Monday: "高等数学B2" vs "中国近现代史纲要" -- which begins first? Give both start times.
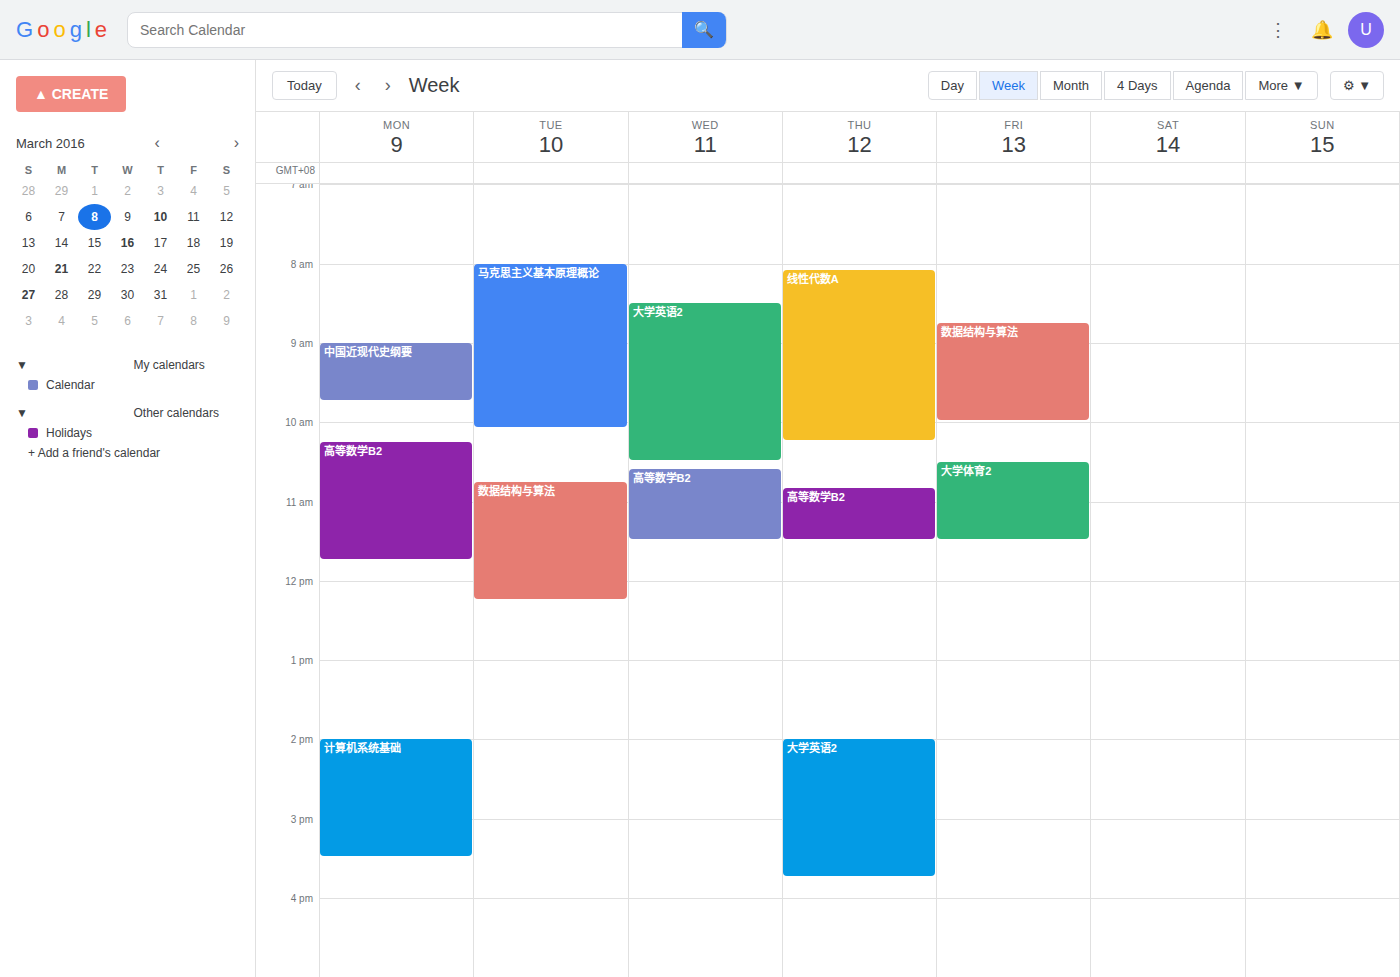
"中国近现代史纲要" 09:00; "高等数学B2" 10:15.